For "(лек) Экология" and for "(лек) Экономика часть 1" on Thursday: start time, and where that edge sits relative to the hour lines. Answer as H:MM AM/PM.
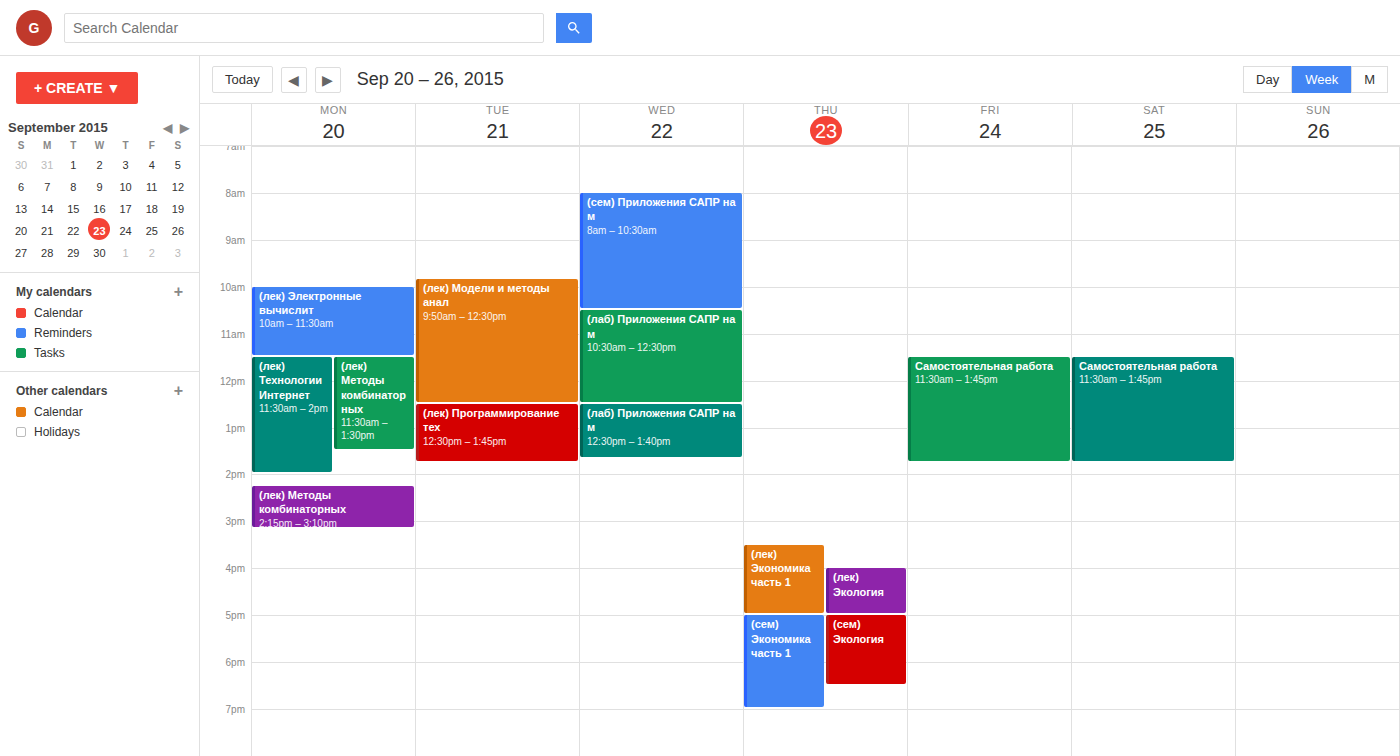
"(лек) Экология": 4:00 PM, exactly on the 4 PM line. "(лек) Экономика часть 1": 3:30 PM, halfway between the 3 PM and 4 PM lines.